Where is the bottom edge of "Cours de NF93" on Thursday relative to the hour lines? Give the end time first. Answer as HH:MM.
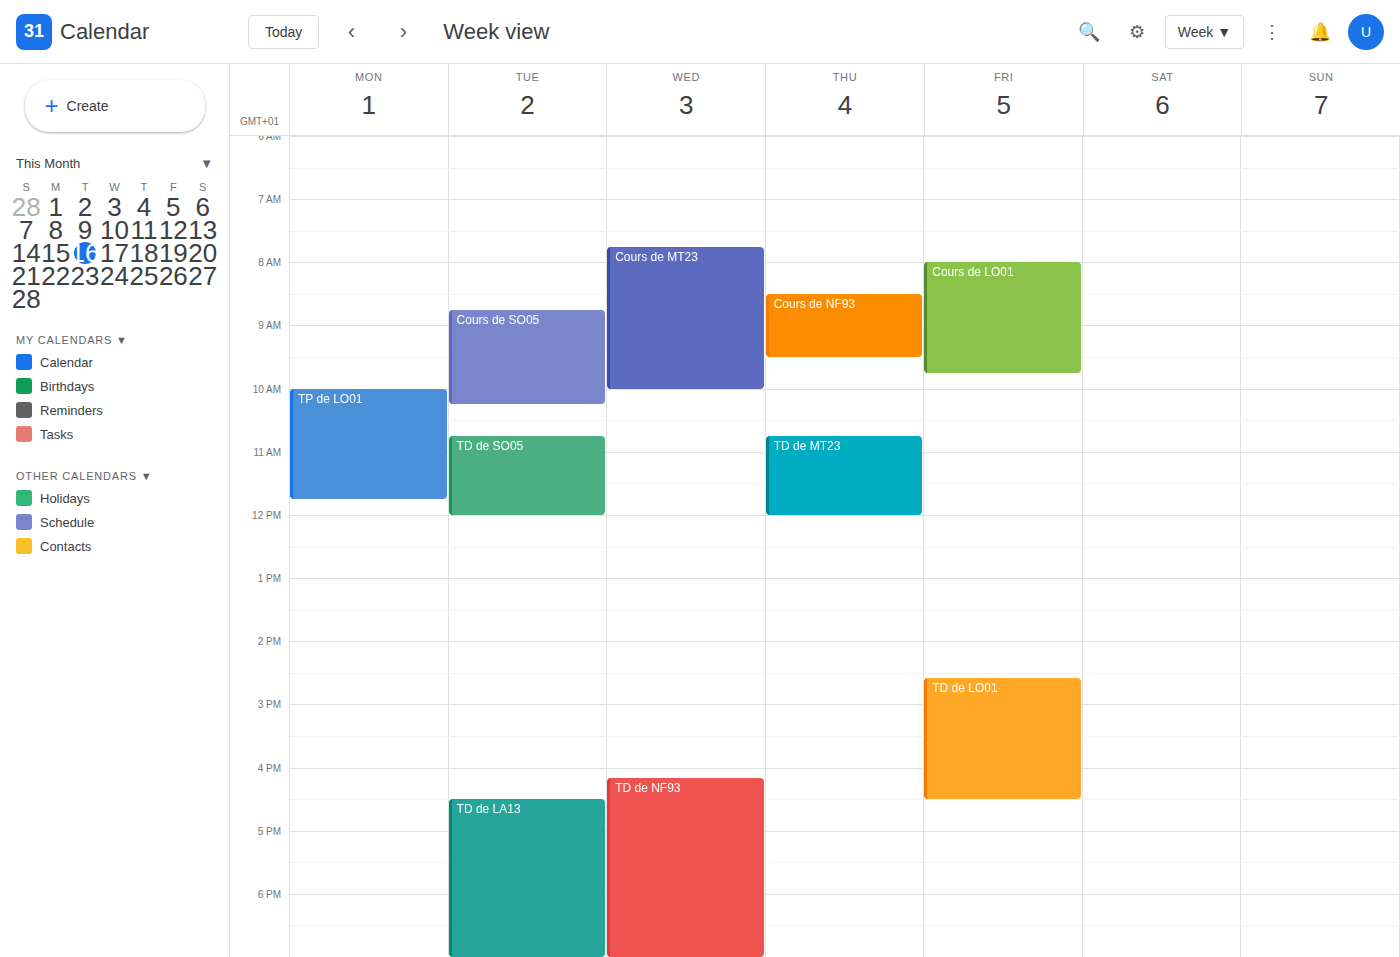
09:30 -- halfway between the 09:00 and 10:00 lines.